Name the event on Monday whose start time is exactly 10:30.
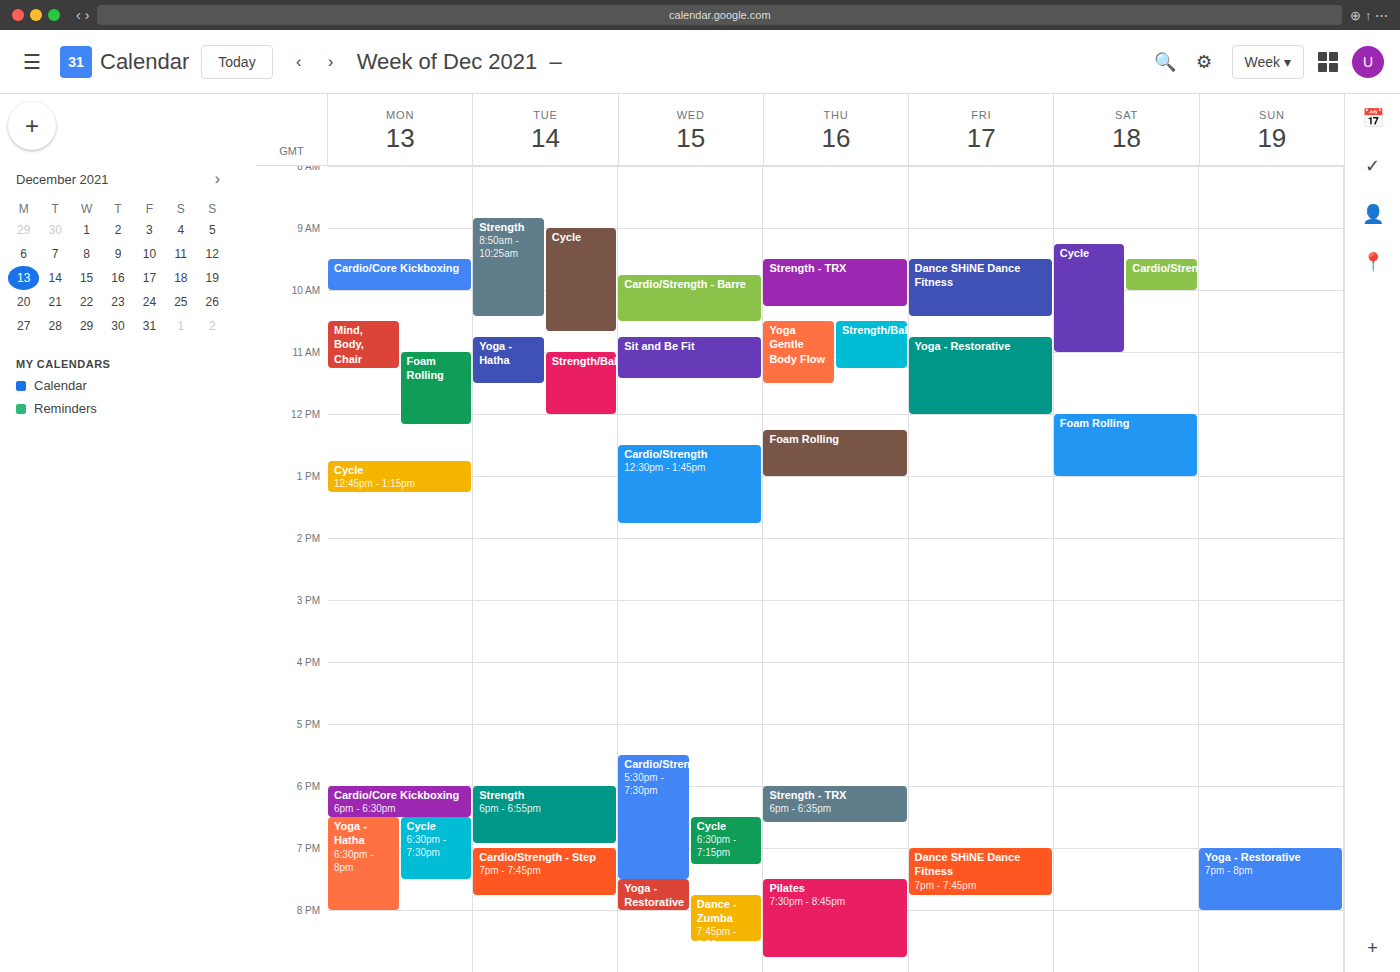
"Mind, Body, Chair"